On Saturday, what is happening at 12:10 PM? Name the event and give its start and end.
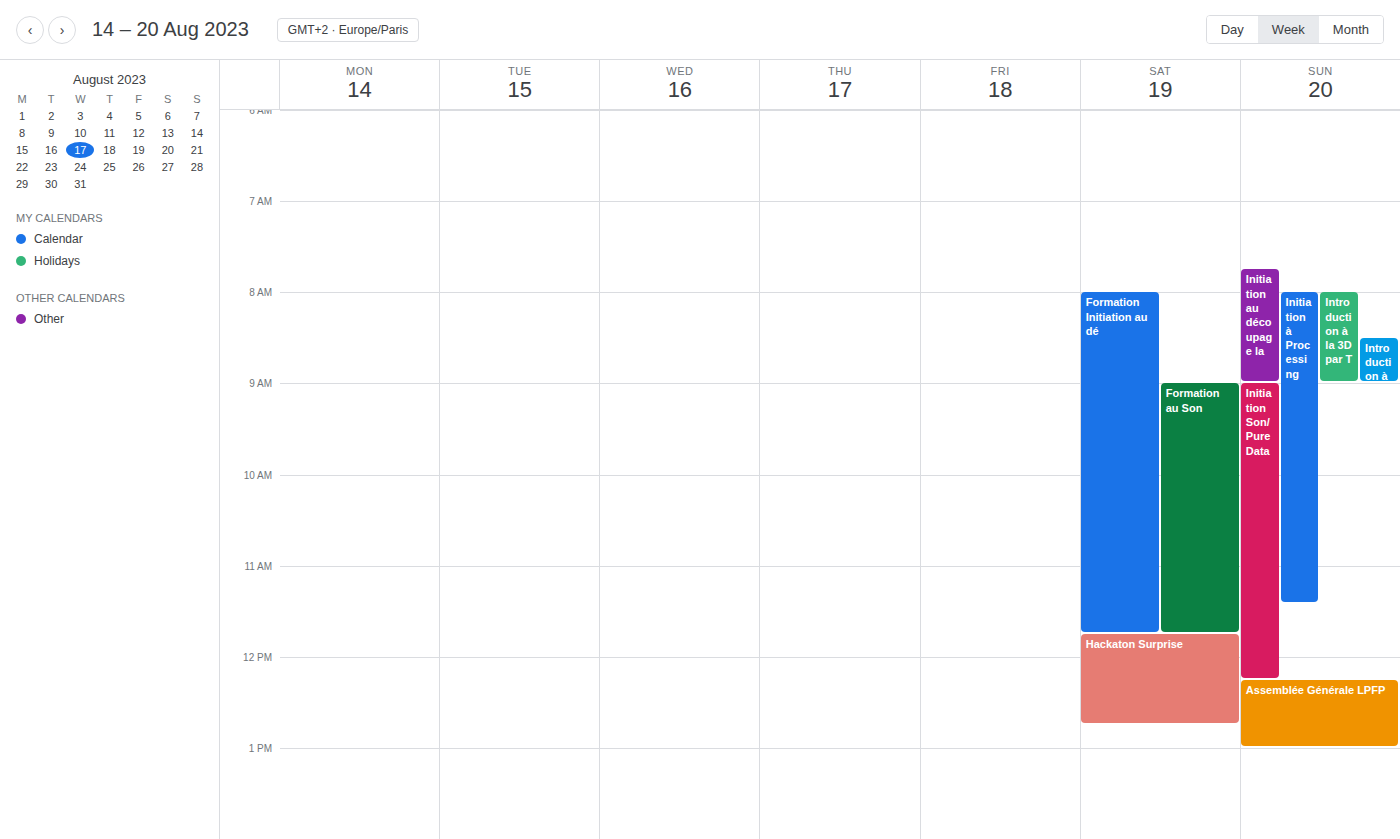
"Hackaton Surprise", 11:45 AM to 12:45 PM